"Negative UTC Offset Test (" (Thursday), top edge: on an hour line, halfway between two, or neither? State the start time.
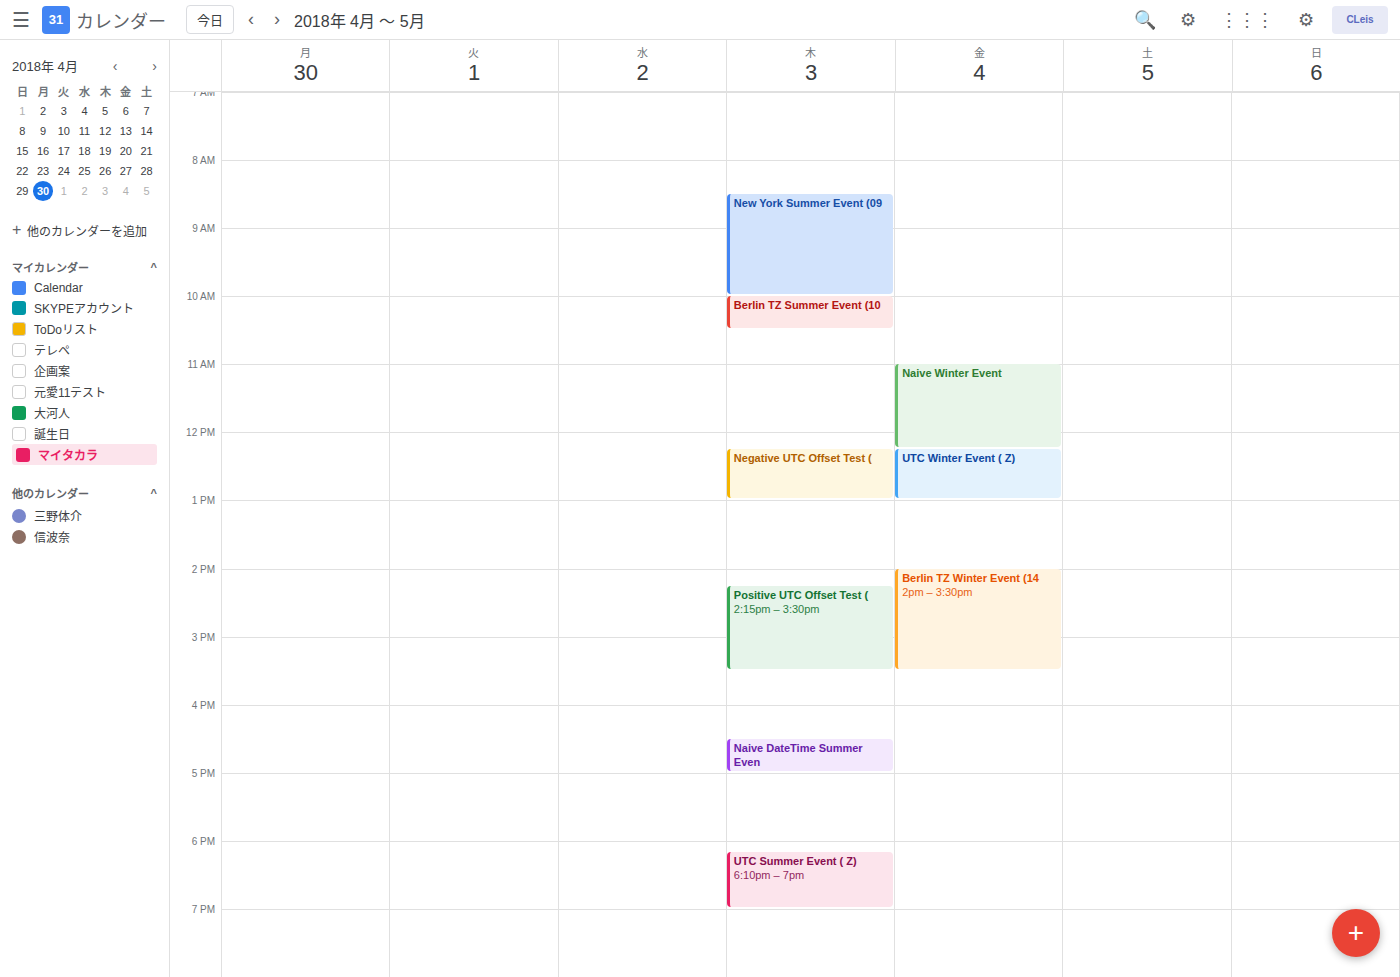
12:15 PM -- neither: a quarter of the way from the 12 PM line to the 1 PM line.